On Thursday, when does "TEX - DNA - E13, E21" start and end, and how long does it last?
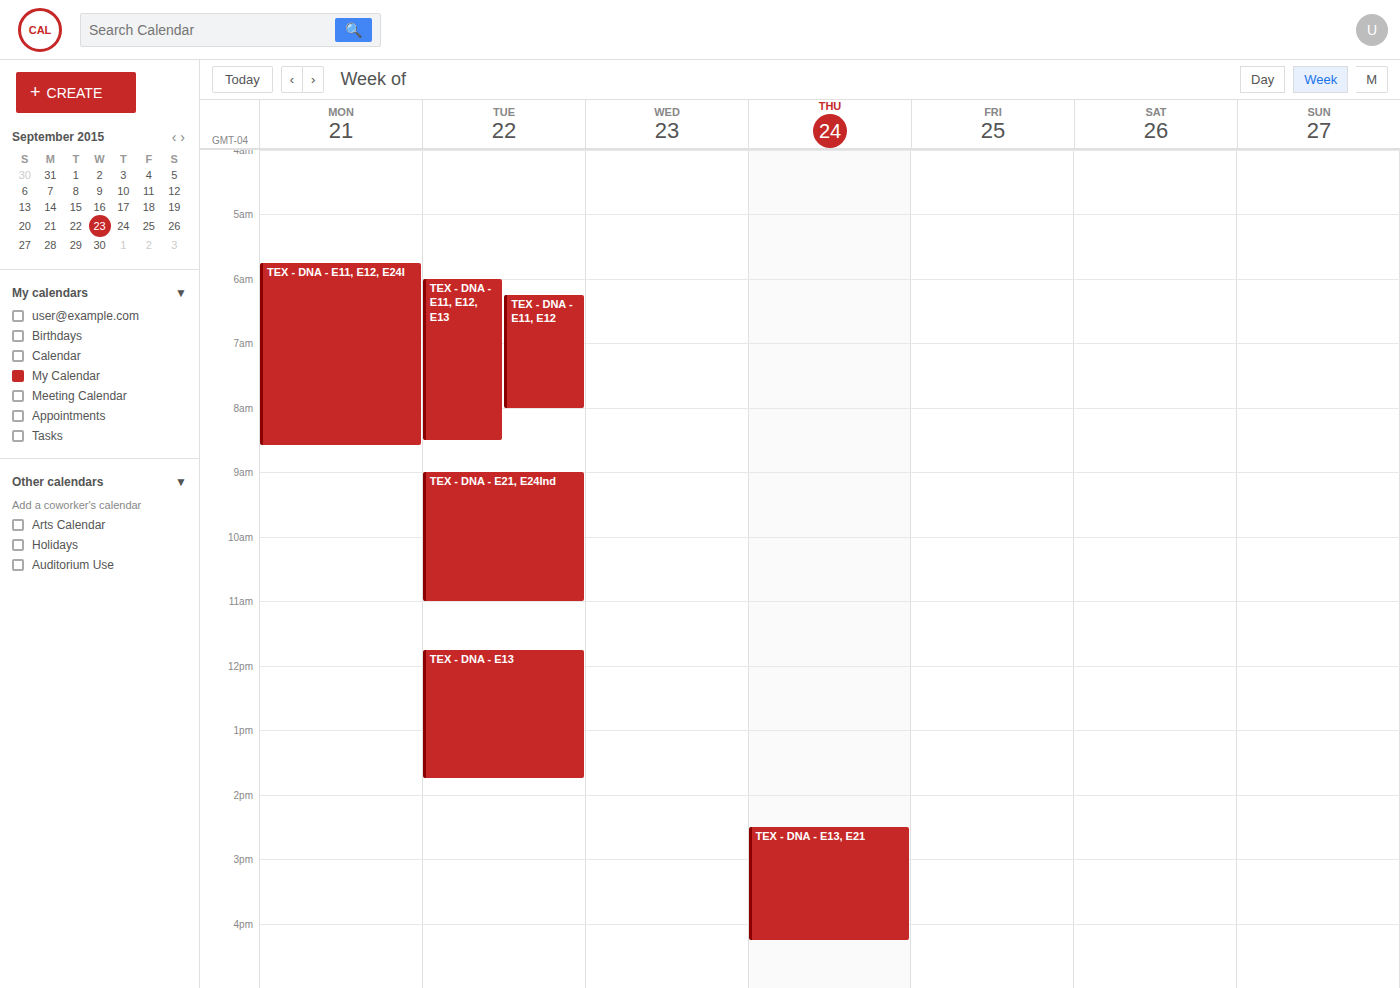
2:30 PM to 4:15 PM, 1 hour 45 minutes